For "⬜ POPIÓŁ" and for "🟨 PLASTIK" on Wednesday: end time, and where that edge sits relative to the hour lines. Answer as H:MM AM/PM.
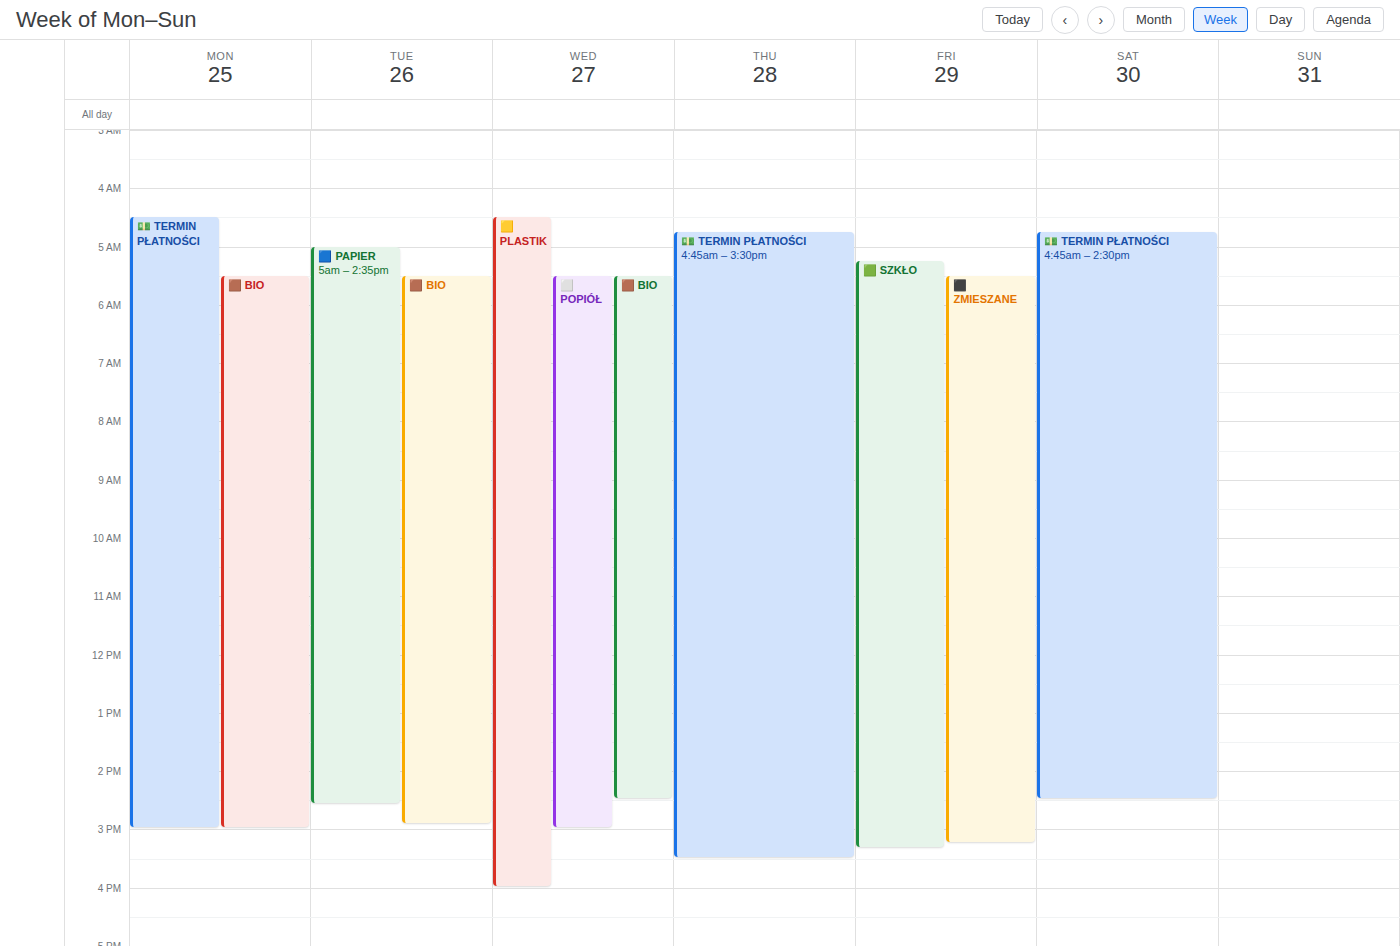
"⬜ POPIÓŁ": 3:00 PM, exactly on the 3 PM line. "🟨 PLASTIK": 4:00 PM, exactly on the 4 PM line.